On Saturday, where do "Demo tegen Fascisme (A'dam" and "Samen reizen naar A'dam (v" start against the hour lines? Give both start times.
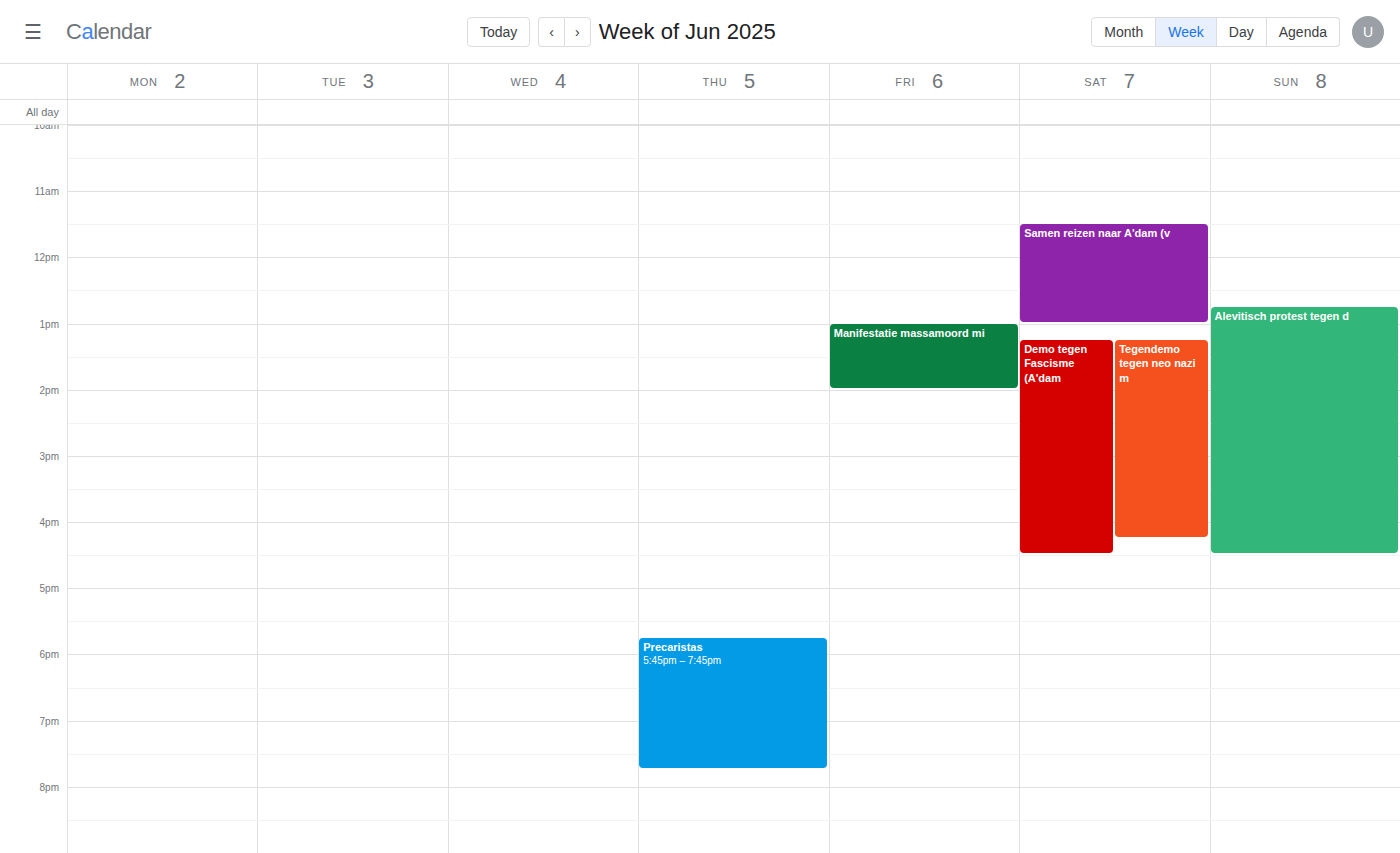
"Demo tegen Fascisme (A'dam": 1:15 PM, neither: a quarter of the way from the 1 PM line to the 2 PM line. "Samen reizen naar A'dam (v": 11:30 AM, halfway between the 11 AM and 12 PM lines.